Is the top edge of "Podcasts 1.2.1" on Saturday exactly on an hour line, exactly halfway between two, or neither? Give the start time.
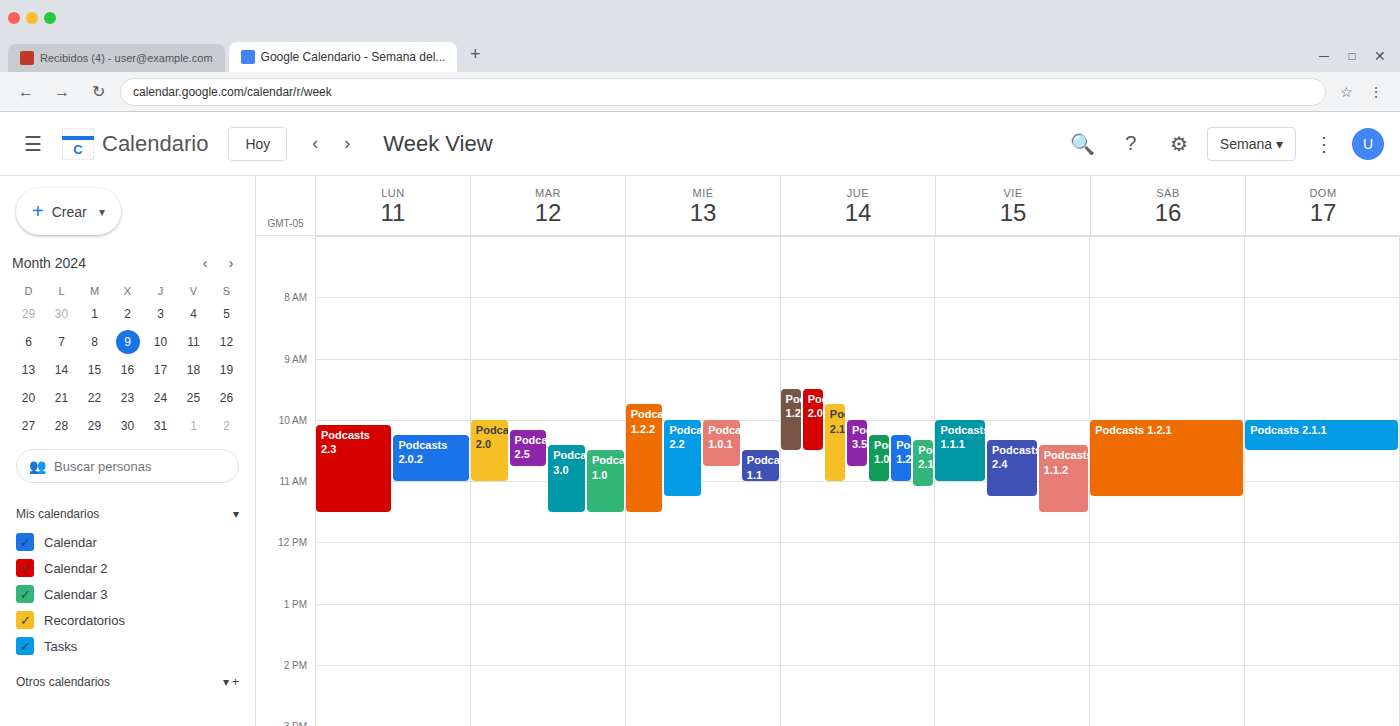
10:00 AM -- exactly on the 10 AM line.